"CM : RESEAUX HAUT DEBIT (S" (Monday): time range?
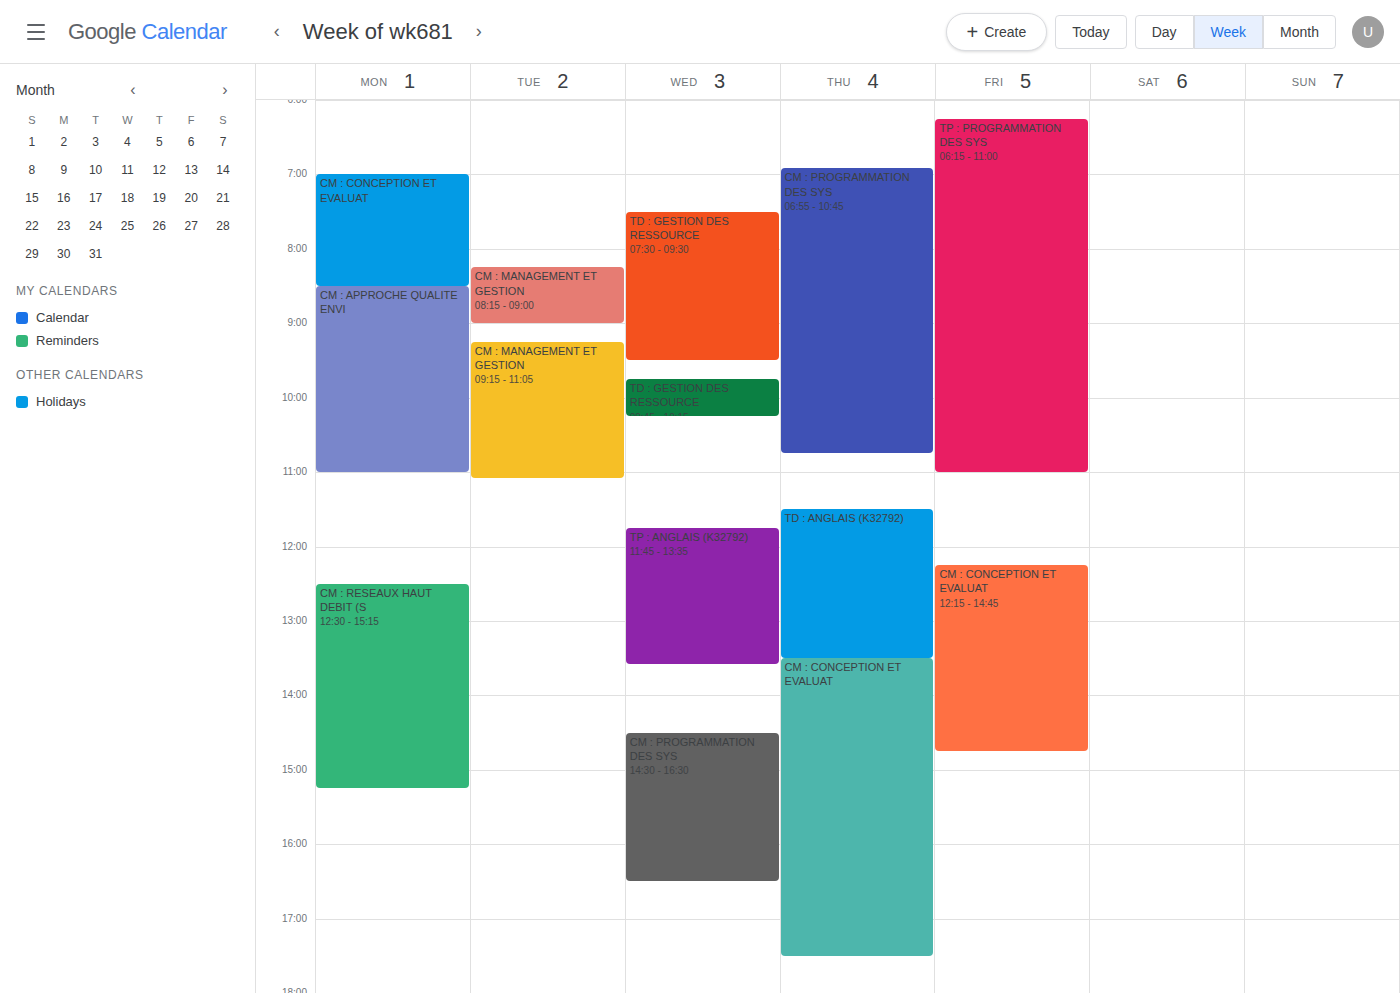
12:30 to 15:15